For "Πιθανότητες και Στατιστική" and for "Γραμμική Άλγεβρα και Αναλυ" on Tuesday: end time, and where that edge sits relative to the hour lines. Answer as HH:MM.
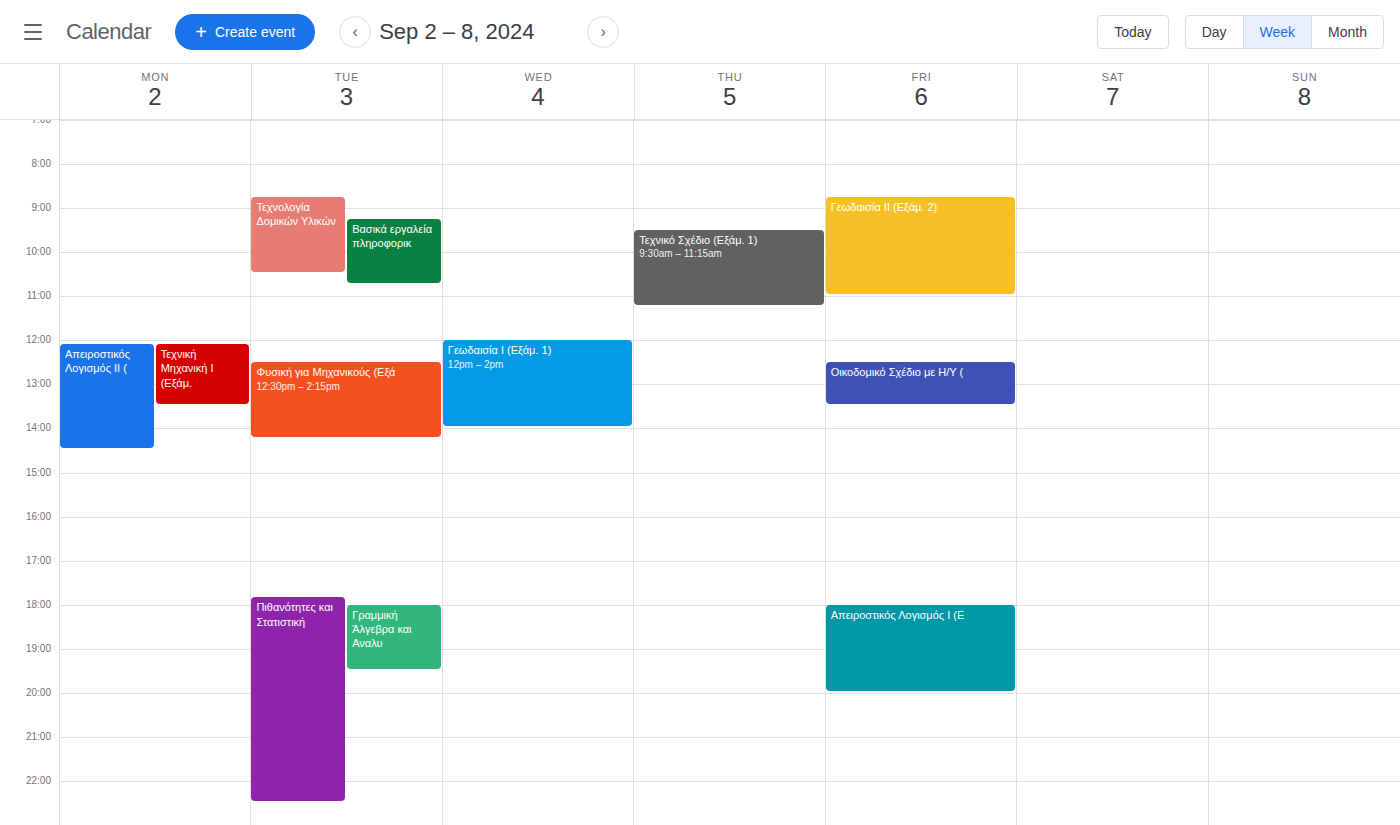
"Πιθανότητες και Στατιστική": 22:30, halfway between the 22:00 and 23:00 lines. "Γραμμική Άλγεβρα και Αναλυ": 19:30, halfway between the 19:00 and 20:00 lines.